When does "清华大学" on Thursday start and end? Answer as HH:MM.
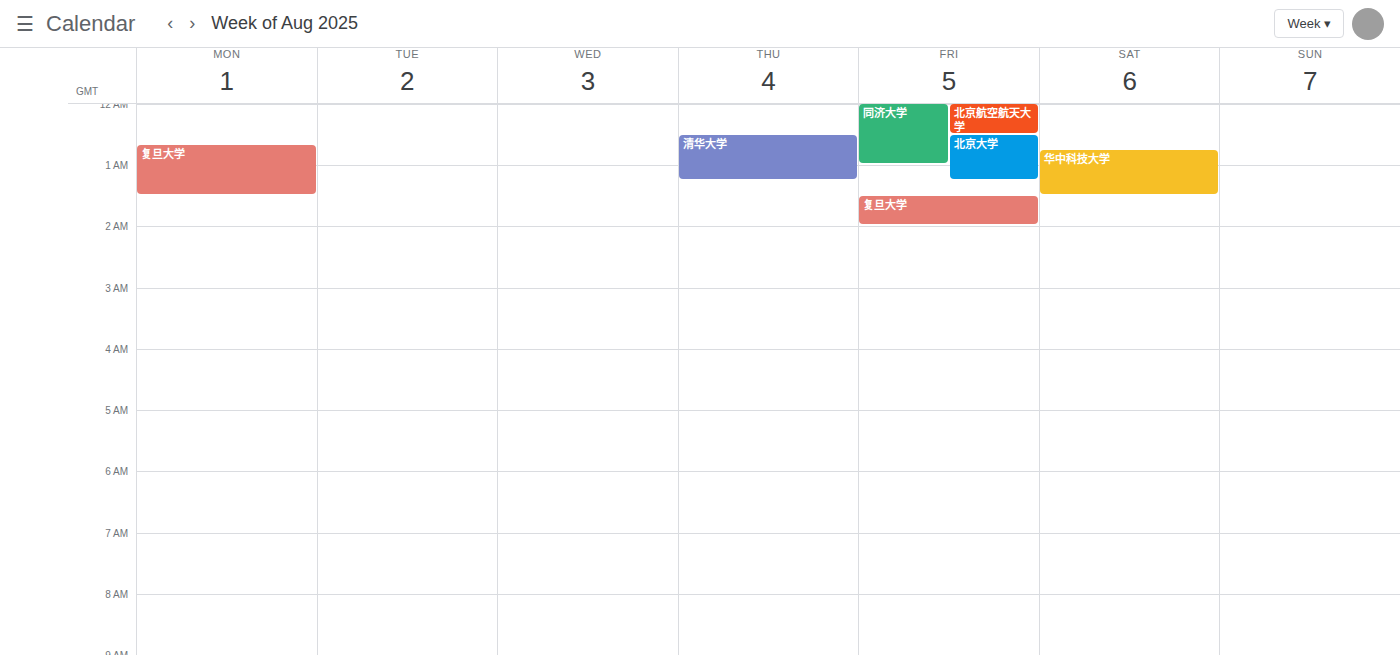
00:30 to 01:15